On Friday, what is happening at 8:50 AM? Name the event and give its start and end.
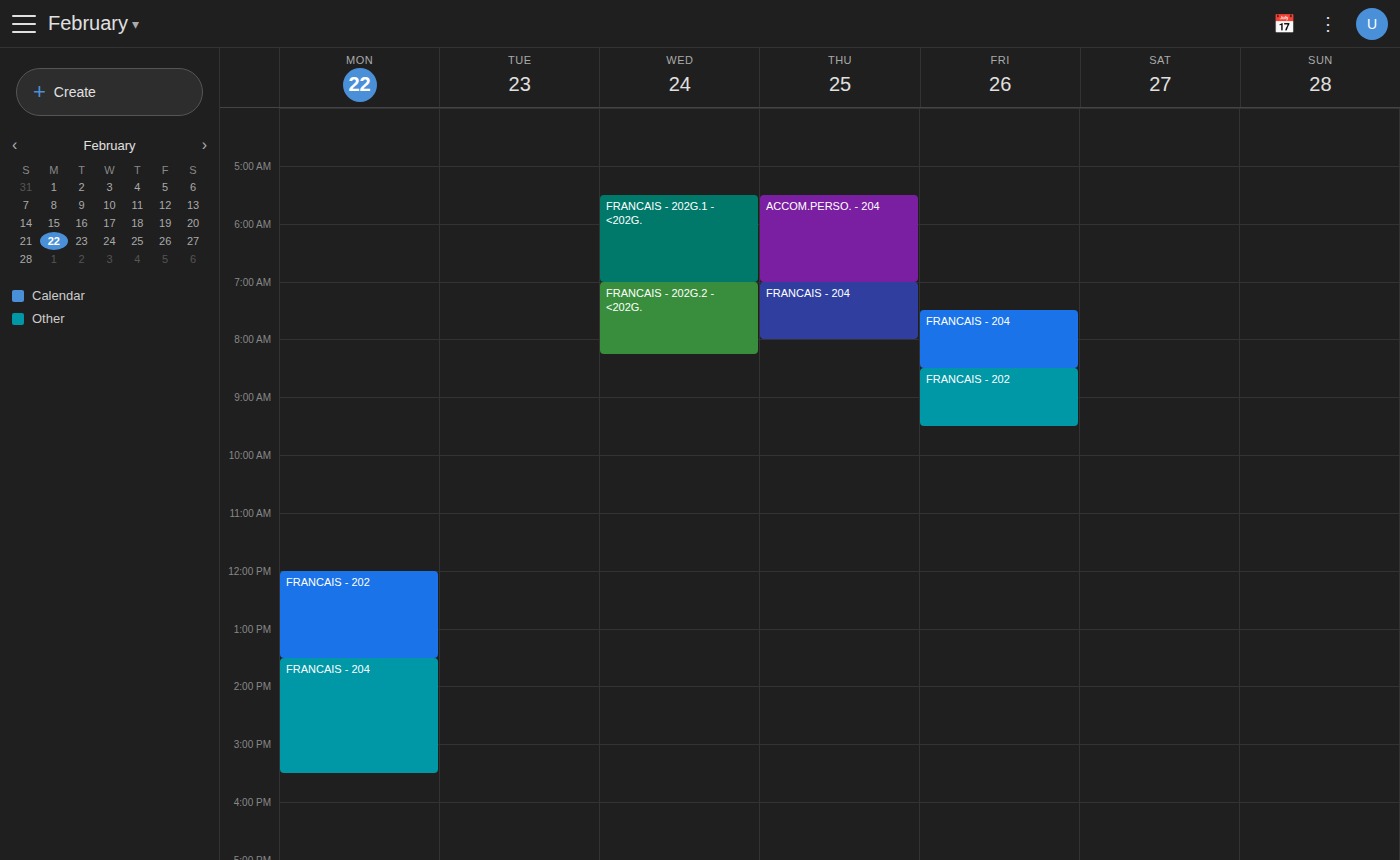
"FRANCAIS - 202", 8:30 AM to 9:30 AM